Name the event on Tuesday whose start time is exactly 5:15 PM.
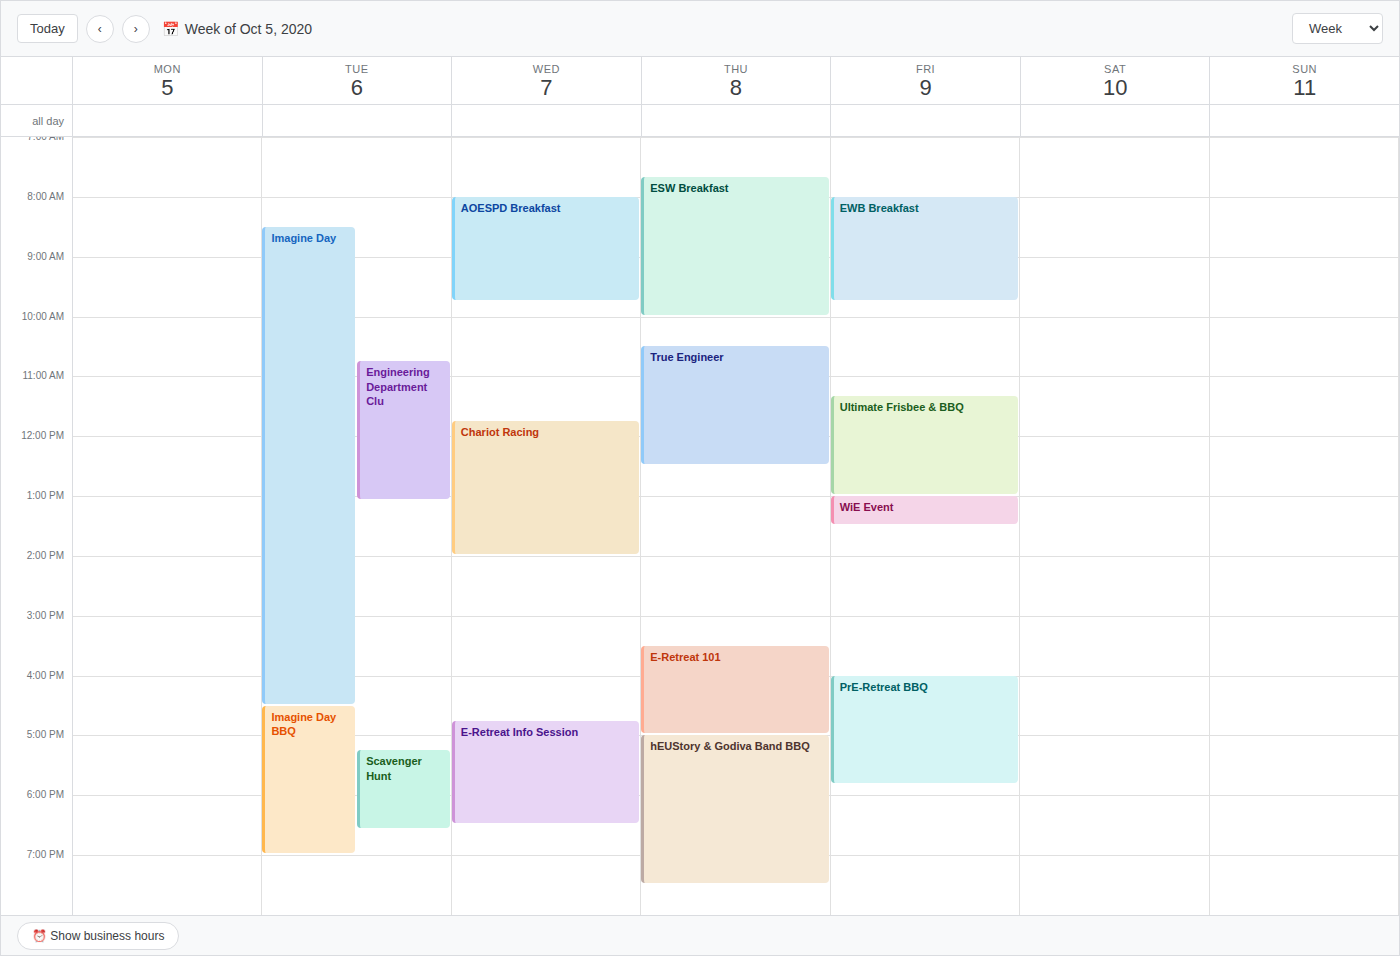
"Scavenger Hunt"